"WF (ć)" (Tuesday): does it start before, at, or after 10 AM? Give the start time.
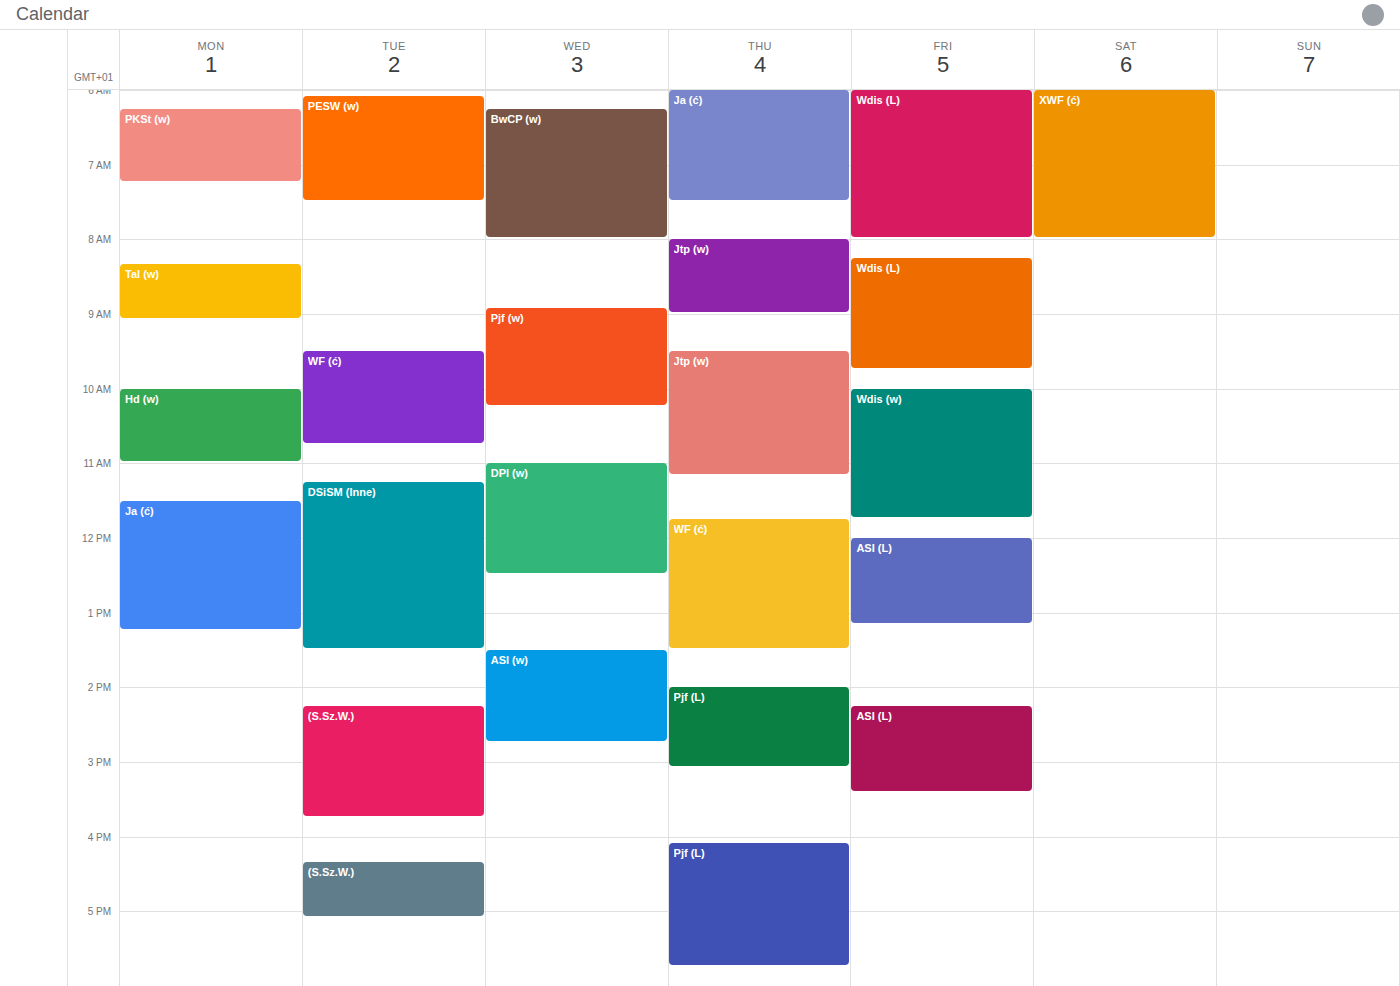
9:30 AM -- before 10 AM, 30 minutes above the 10 AM line.